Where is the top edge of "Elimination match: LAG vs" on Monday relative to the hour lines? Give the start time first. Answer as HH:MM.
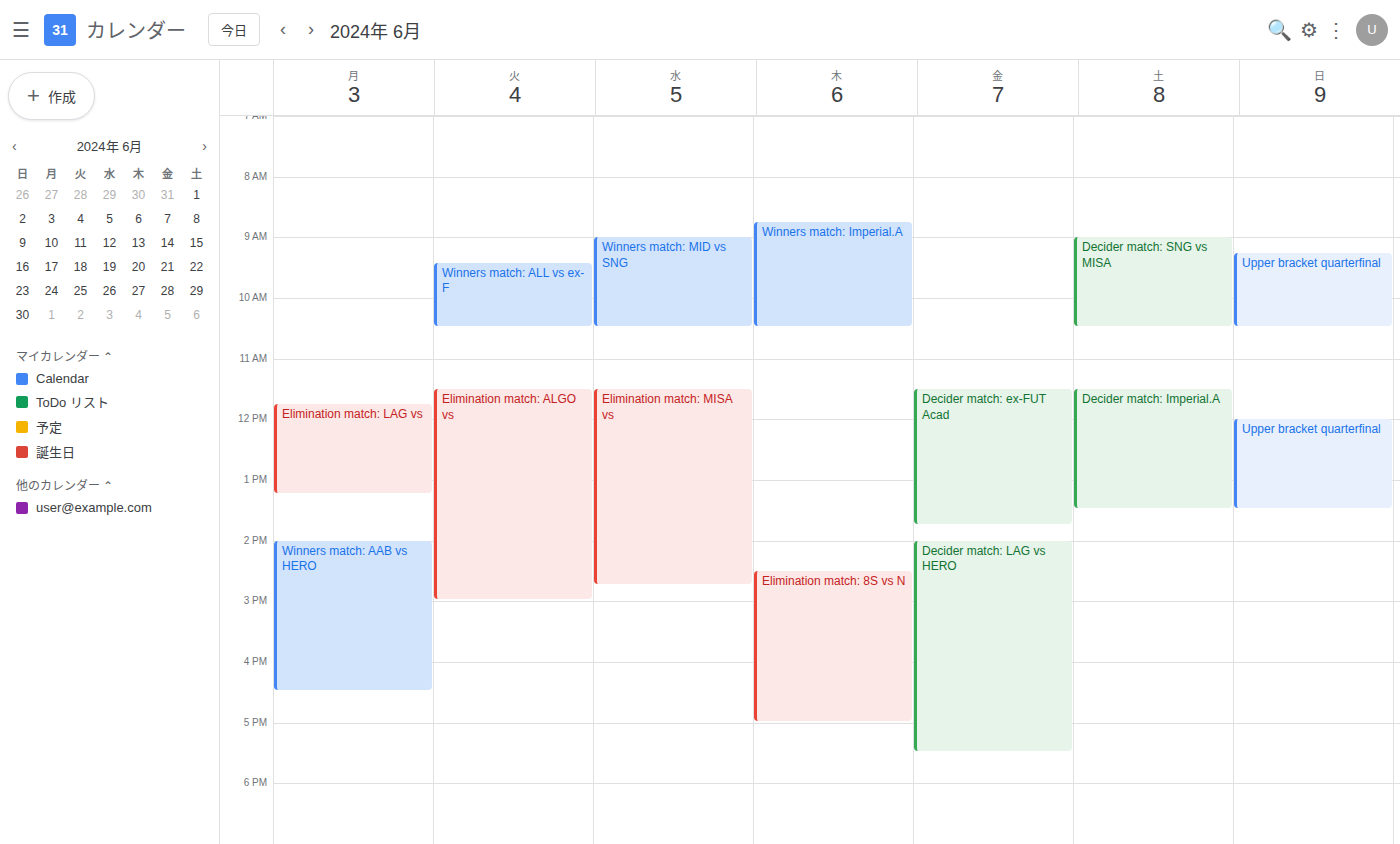
11:45 -- neither: three quarters of the way from the 11:00 line to the 12:00 line.